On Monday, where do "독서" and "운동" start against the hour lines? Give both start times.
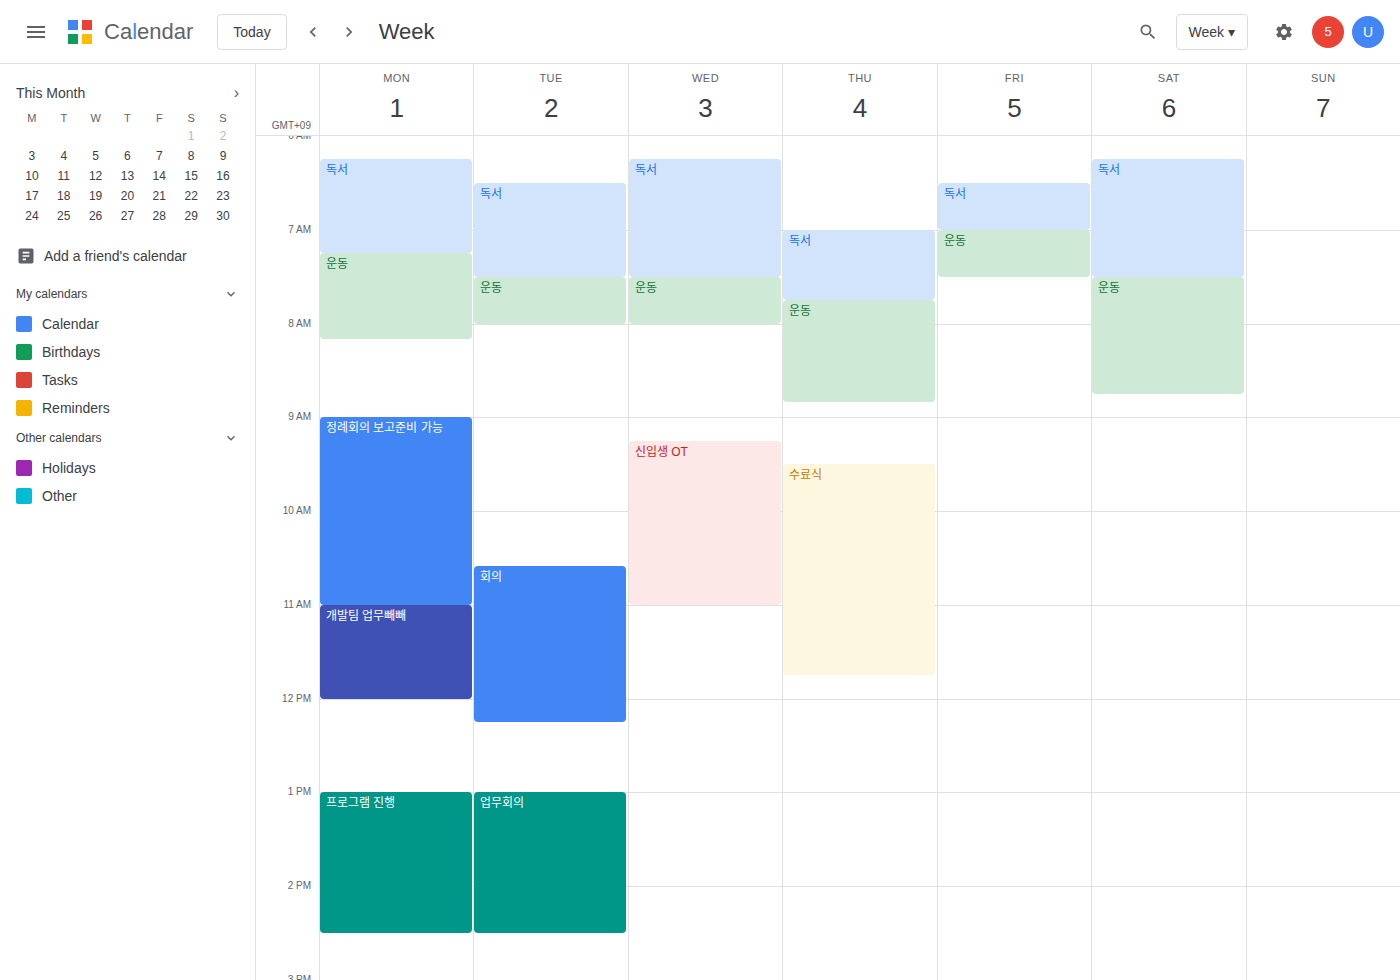
"독서": 6:15 AM, neither: a quarter of the way from the 6 AM line to the 7 AM line. "운동": 7:15 AM, neither: a quarter of the way from the 7 AM line to the 8 AM line.